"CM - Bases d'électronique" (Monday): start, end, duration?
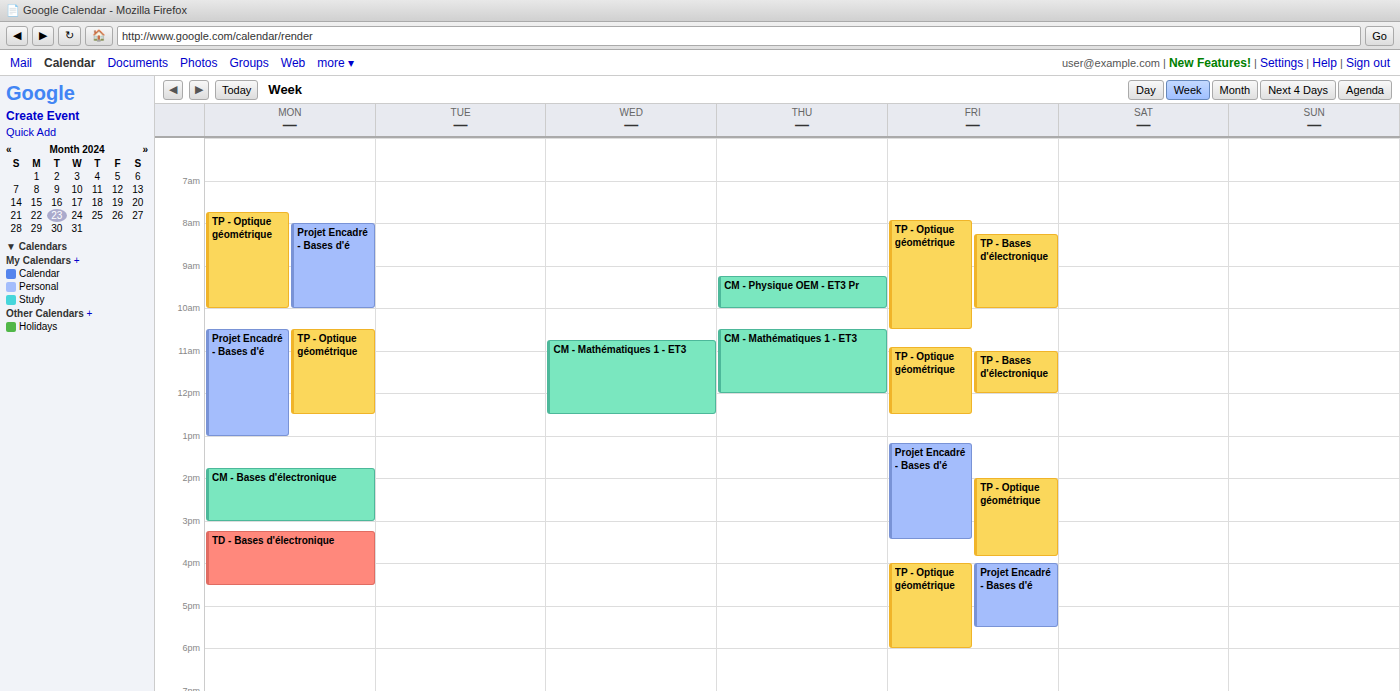
1:45 PM to 3:00 PM, 1 hour 15 minutes